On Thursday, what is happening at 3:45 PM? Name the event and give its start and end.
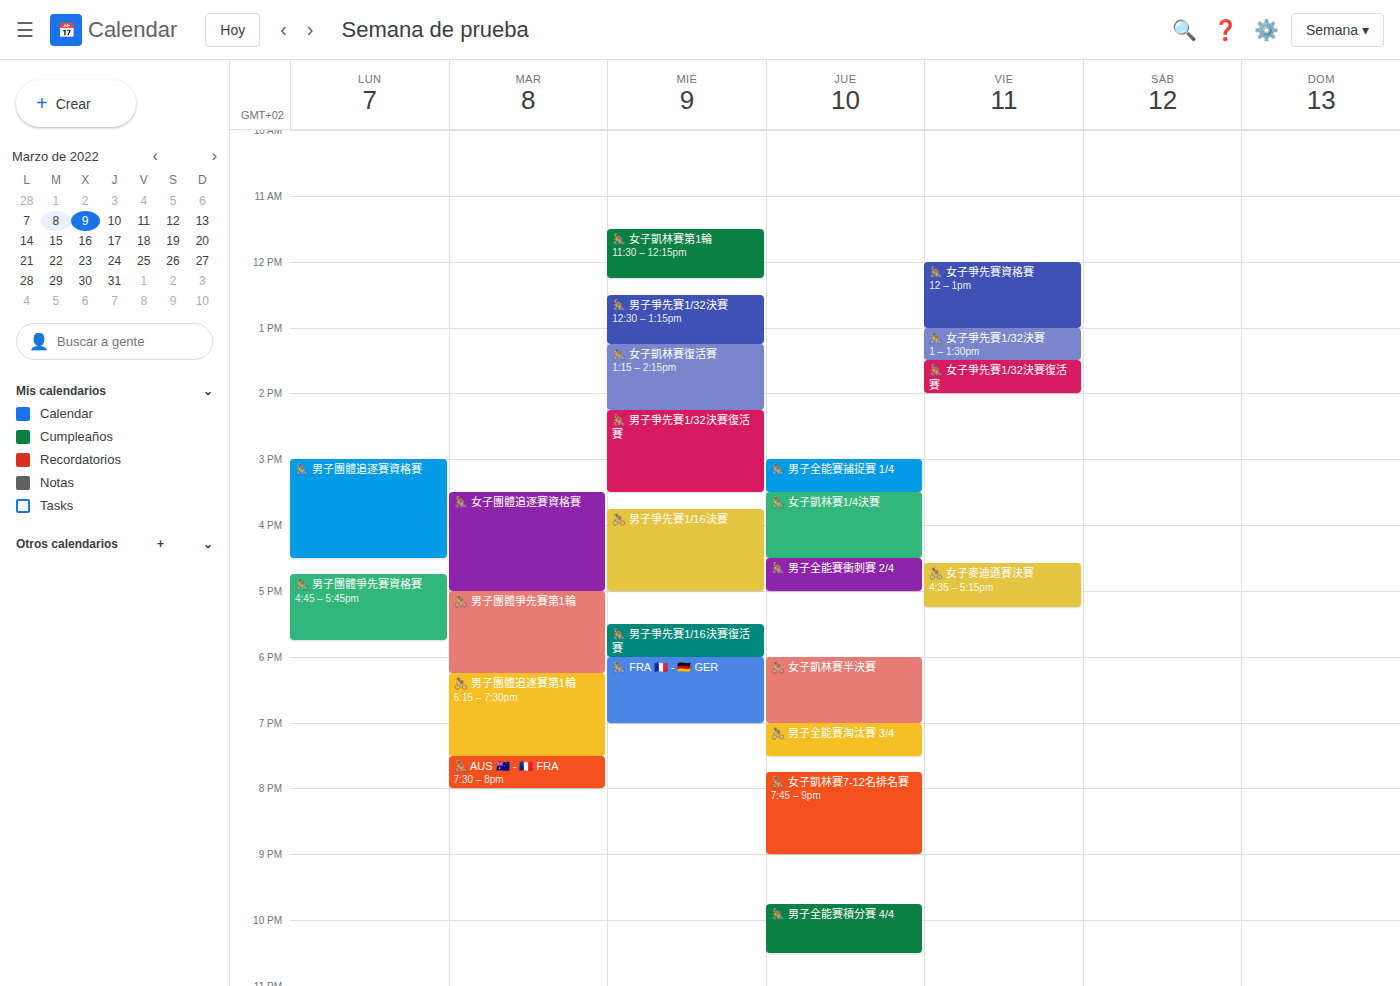
"🚴 女子凱林賽1/4決賽", 3:30 PM to 4:30 PM